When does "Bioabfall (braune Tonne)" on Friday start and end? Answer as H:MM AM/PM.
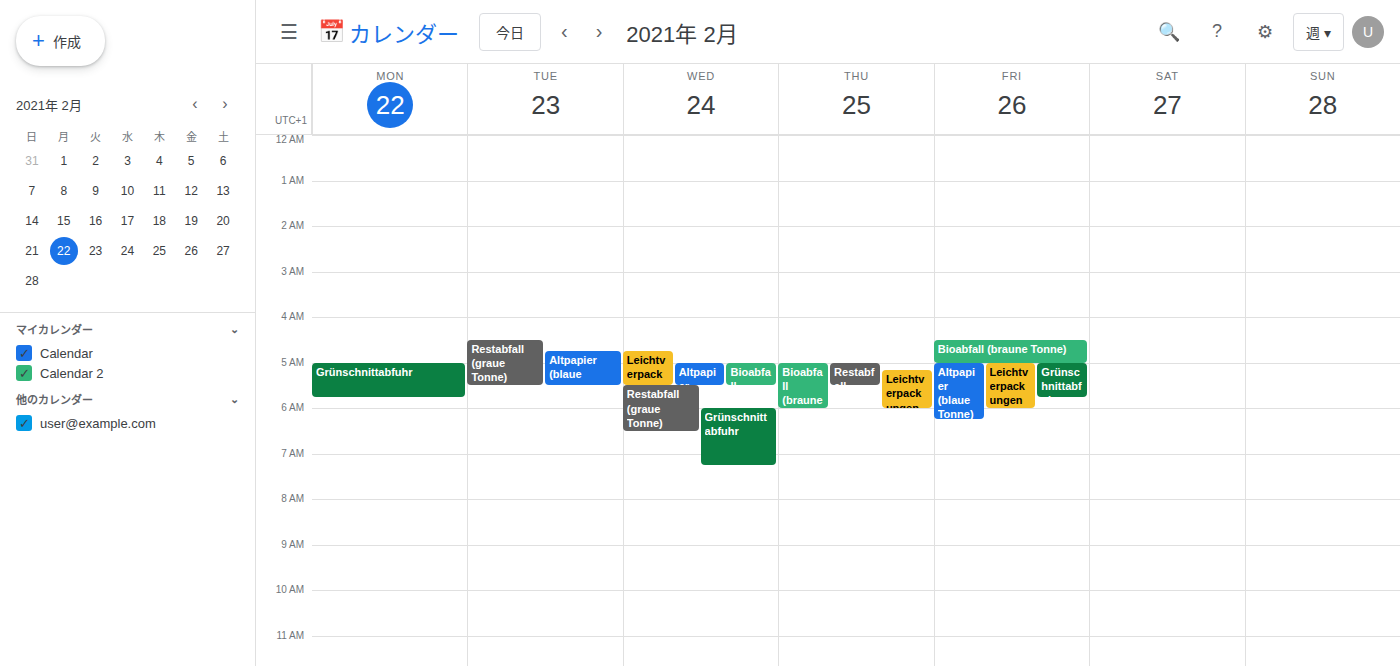
4:30 AM to 5:00 AM